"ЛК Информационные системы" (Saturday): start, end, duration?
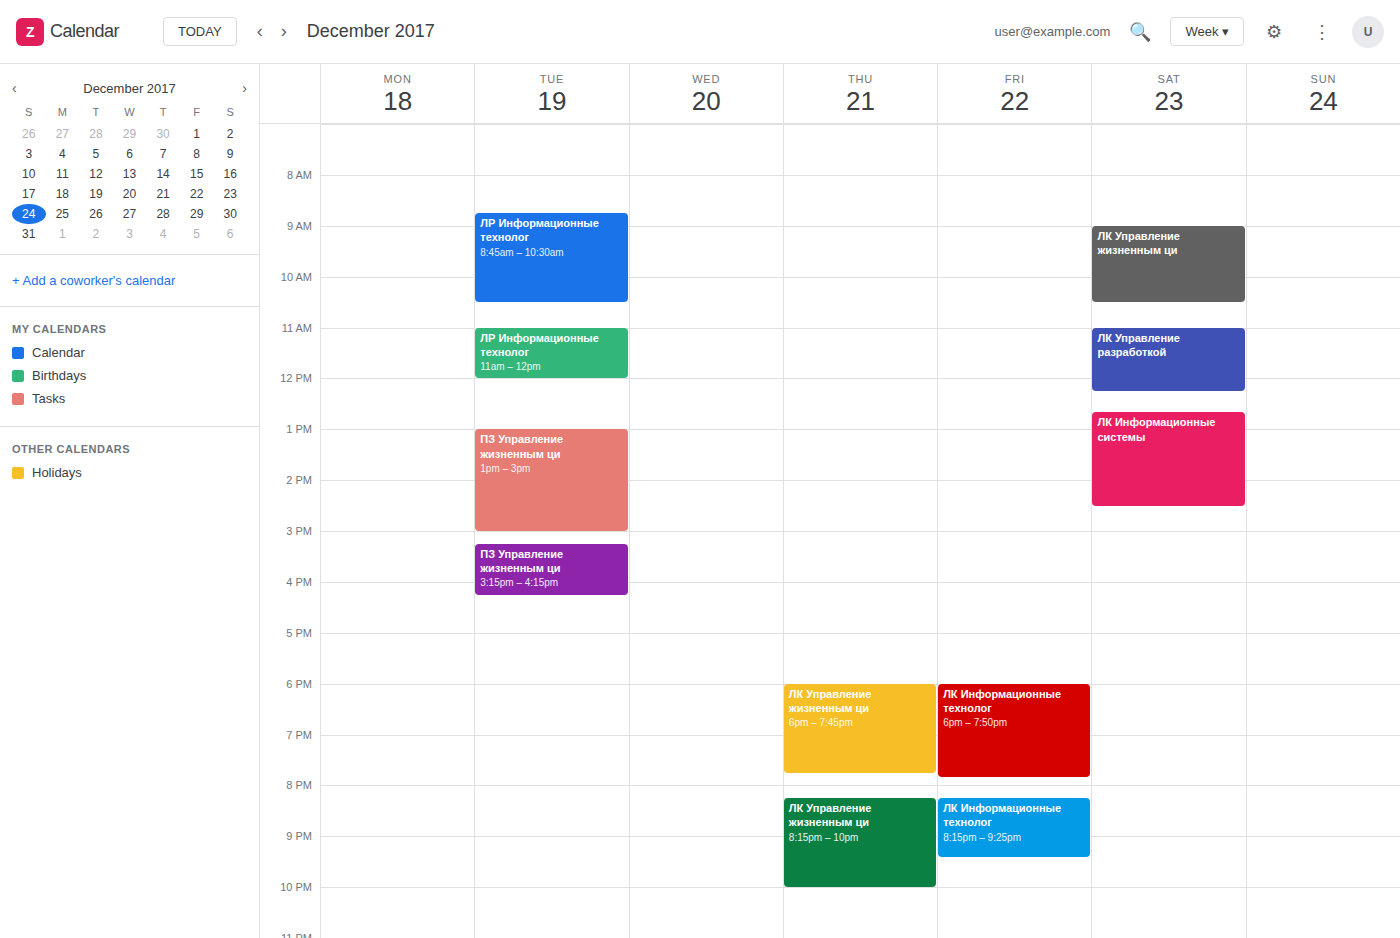
12:40 PM to 2:30 PM, 1 hour 50 minutes